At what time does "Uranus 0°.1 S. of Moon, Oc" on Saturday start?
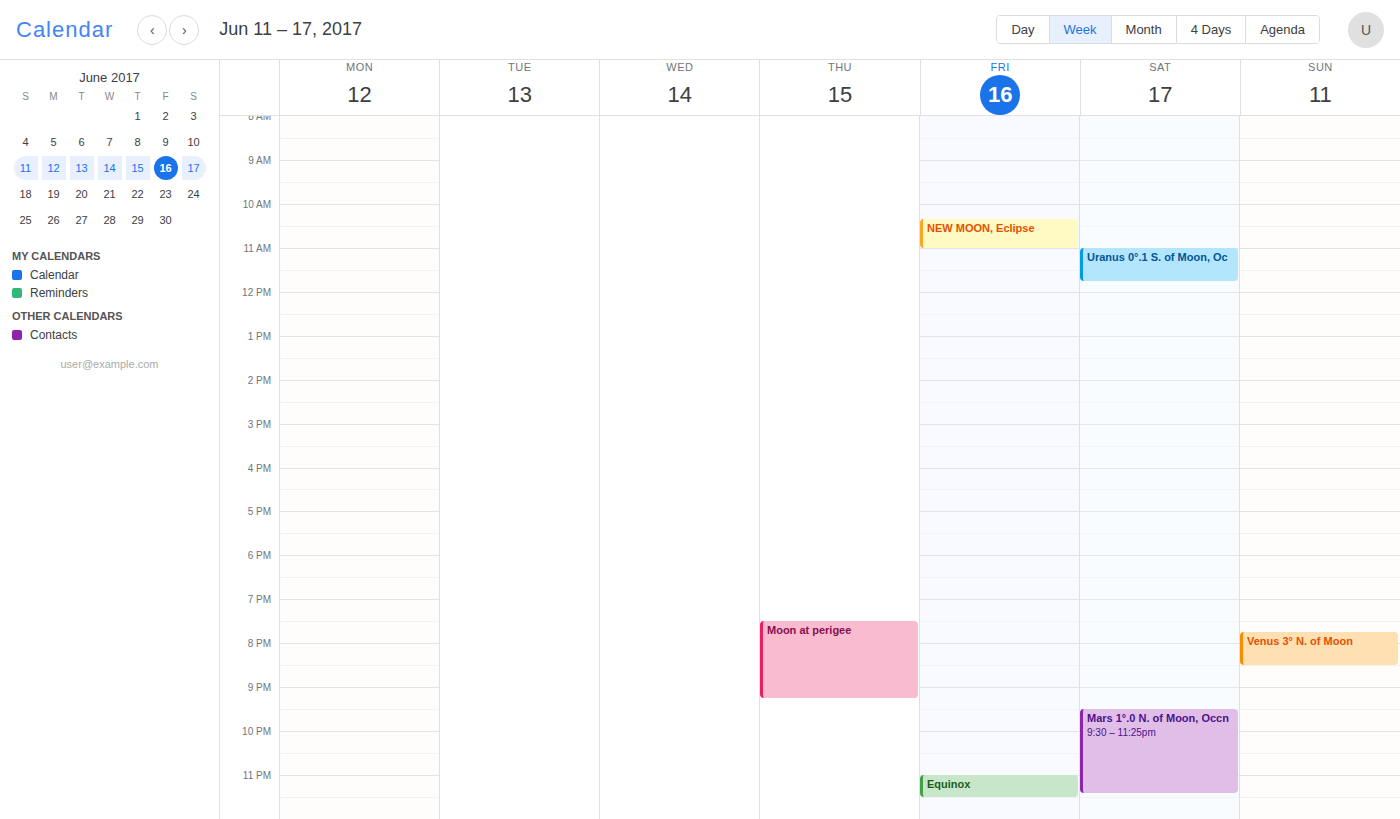
11:00 AM